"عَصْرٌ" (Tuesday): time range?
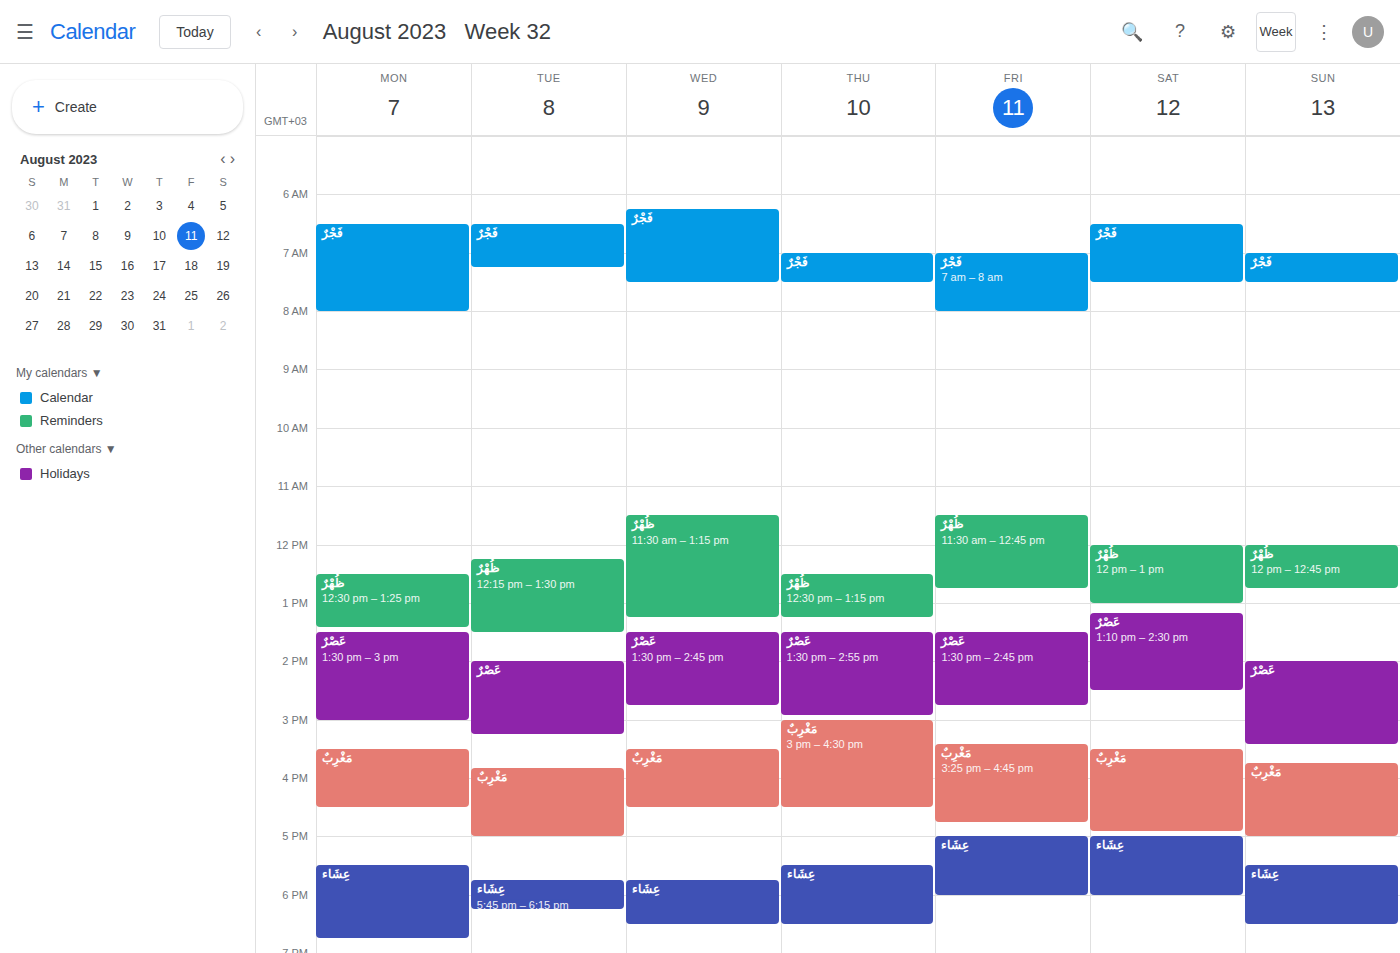
2:00 PM to 3:15 PM